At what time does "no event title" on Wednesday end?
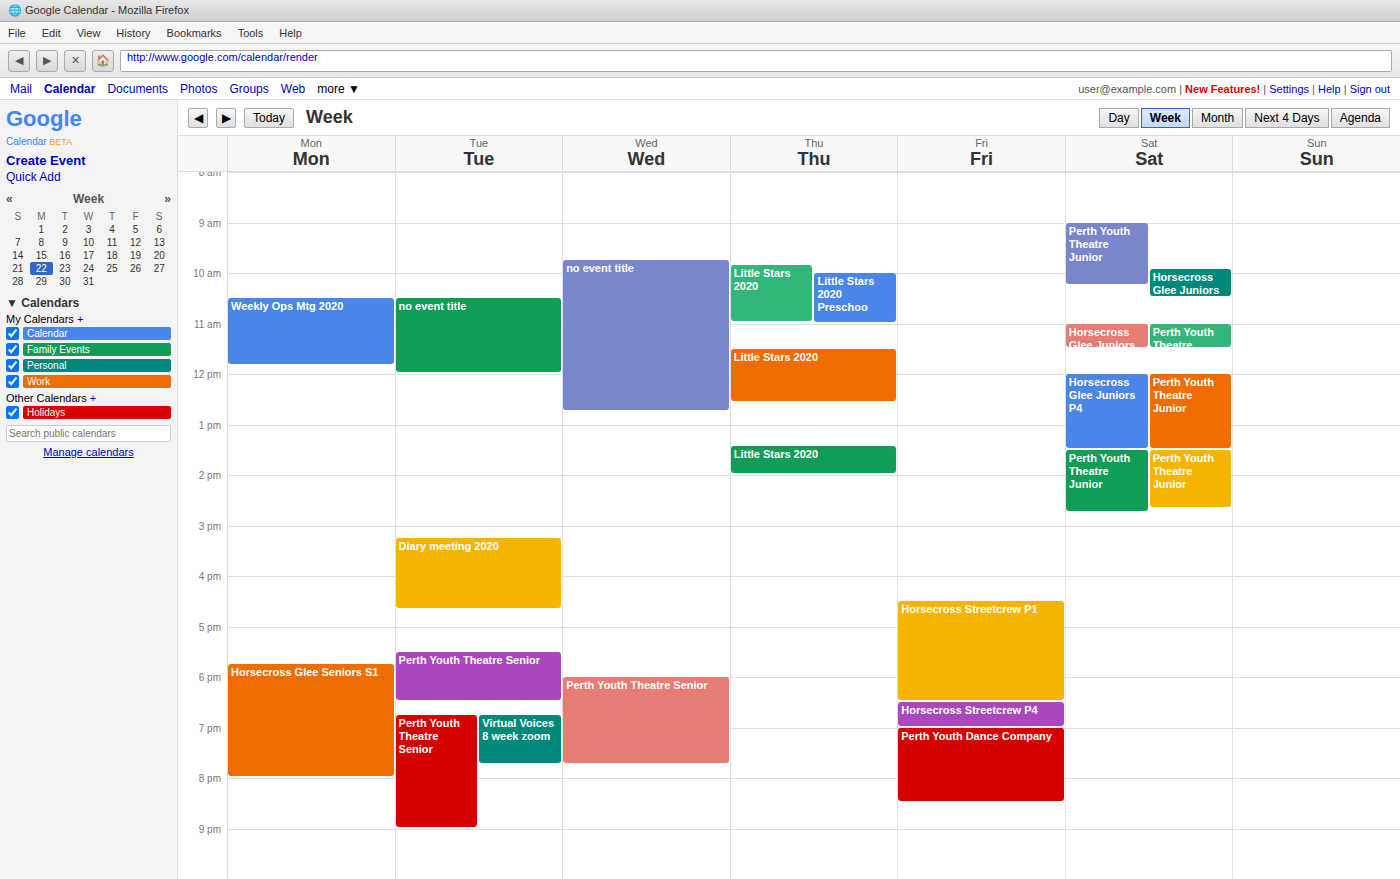
12:45 PM